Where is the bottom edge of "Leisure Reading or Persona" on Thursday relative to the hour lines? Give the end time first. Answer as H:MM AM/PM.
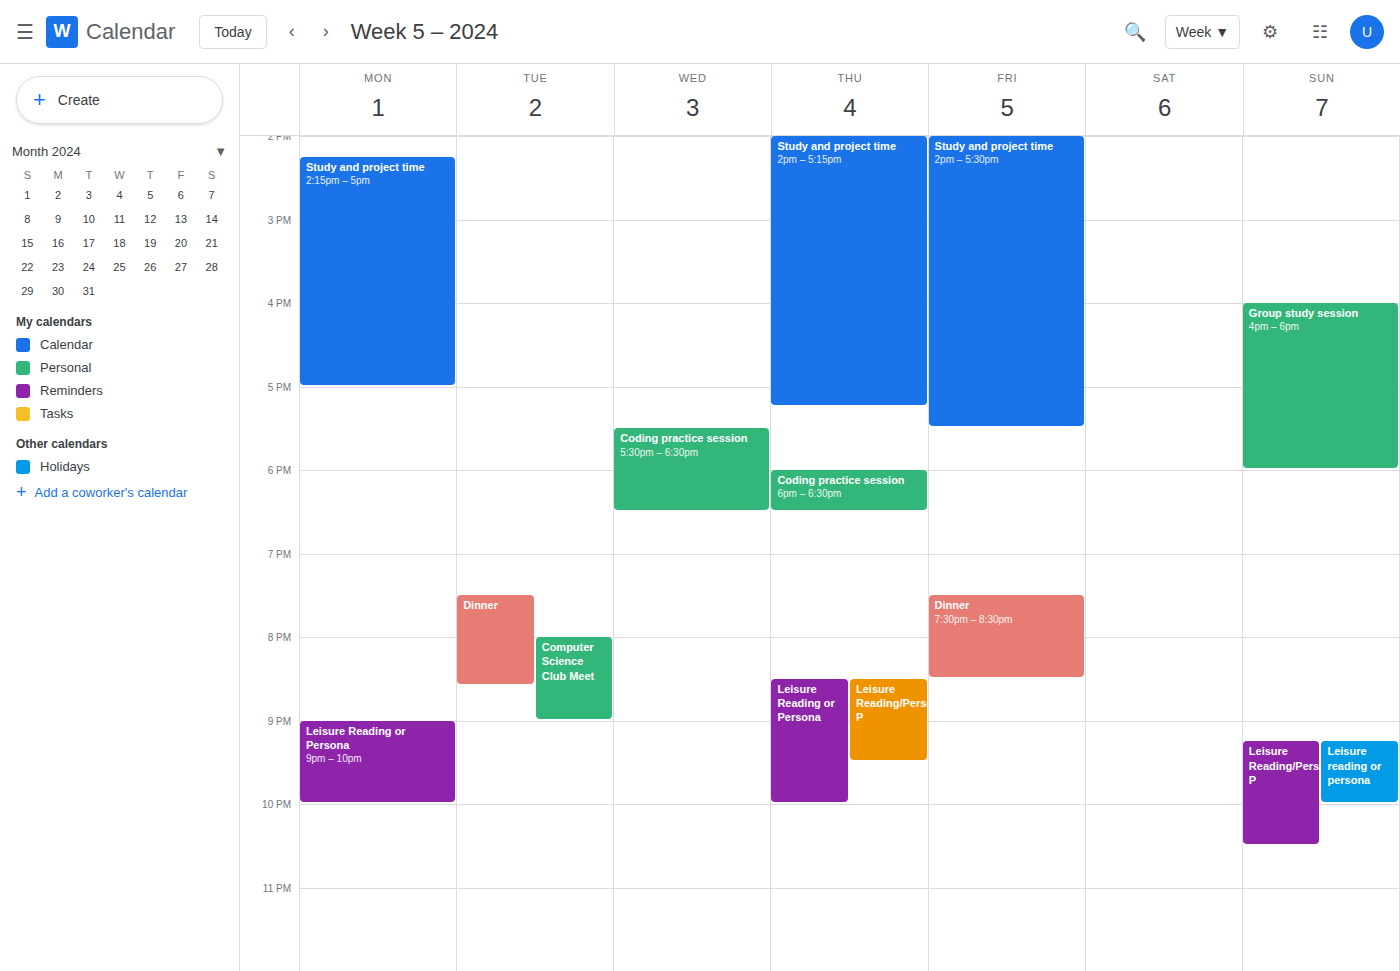
10:00 PM -- exactly on the 10 PM line.